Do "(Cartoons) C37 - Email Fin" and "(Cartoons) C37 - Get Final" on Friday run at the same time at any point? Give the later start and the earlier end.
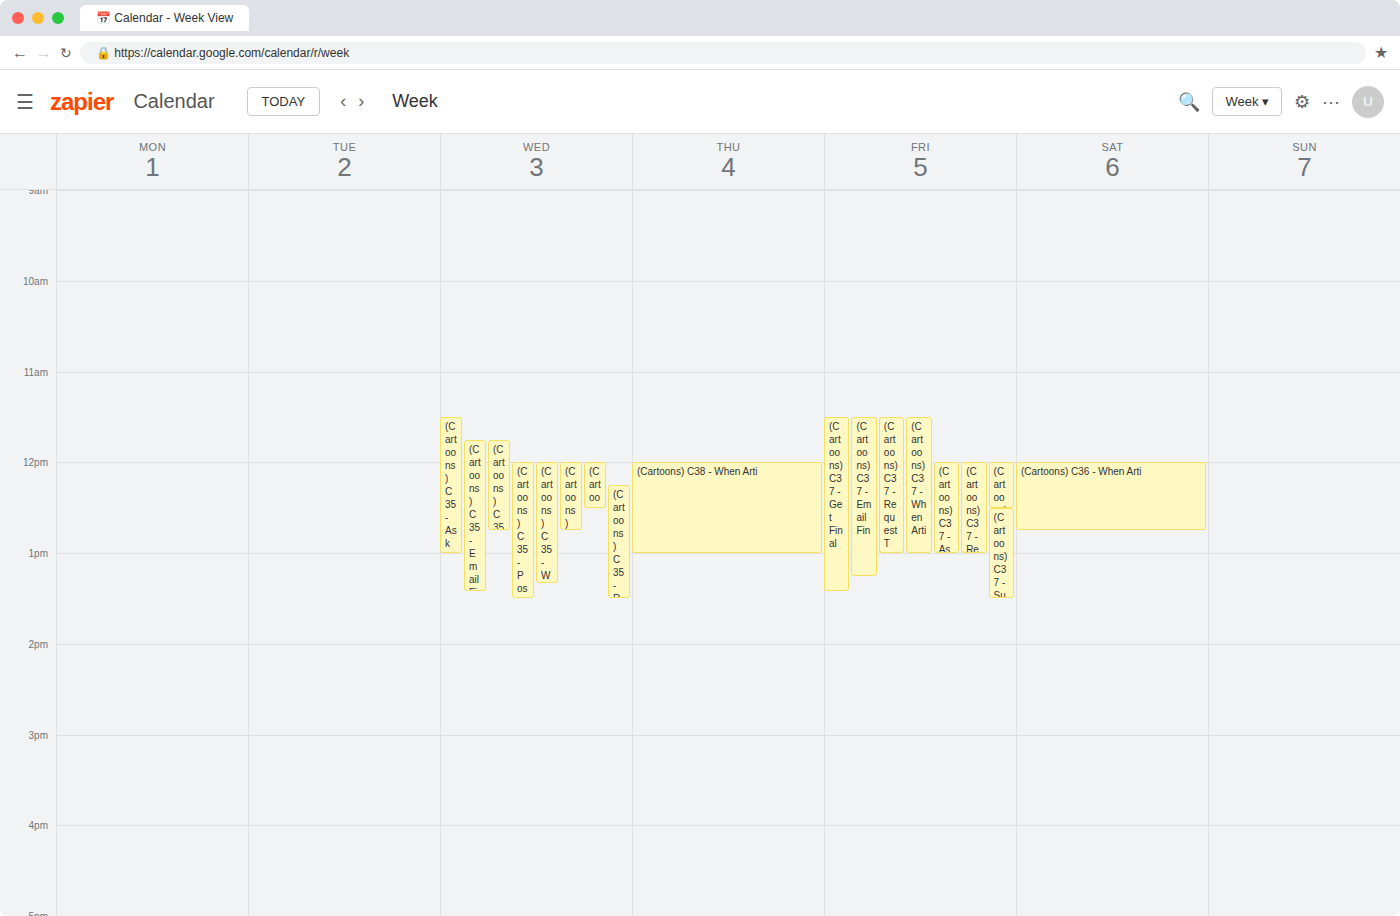
"(Cartoons) C37 - Email Fin" runs 11:30 AM to 1:15 PM, inside "(Cartoons) C37 - Get Final" -- they overlap.